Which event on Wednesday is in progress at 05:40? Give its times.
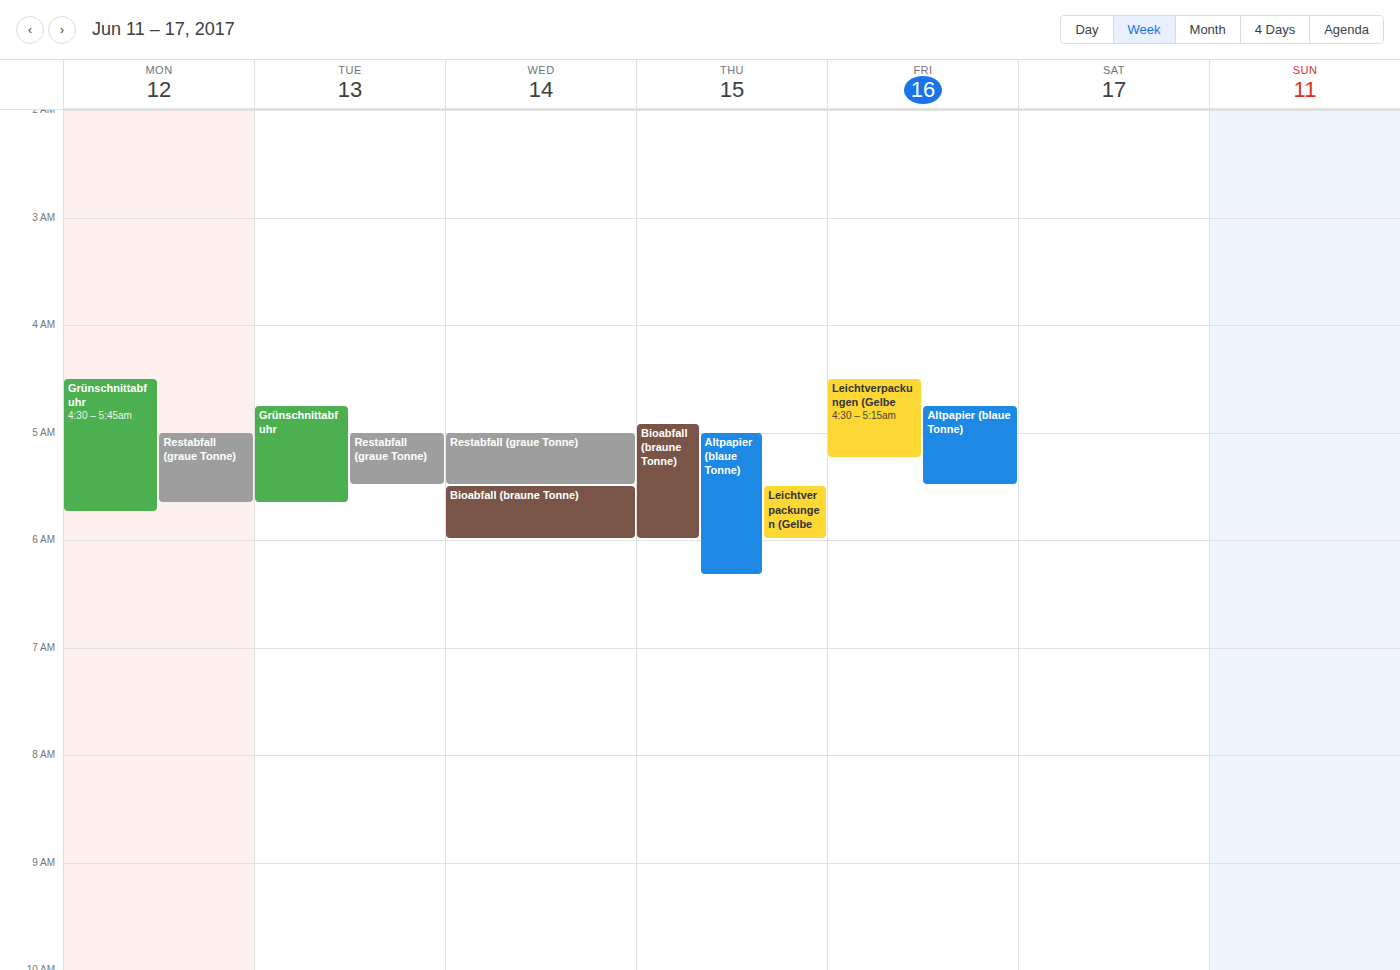
"Bioabfall (braune Tonne)", 05:30 to 06:00